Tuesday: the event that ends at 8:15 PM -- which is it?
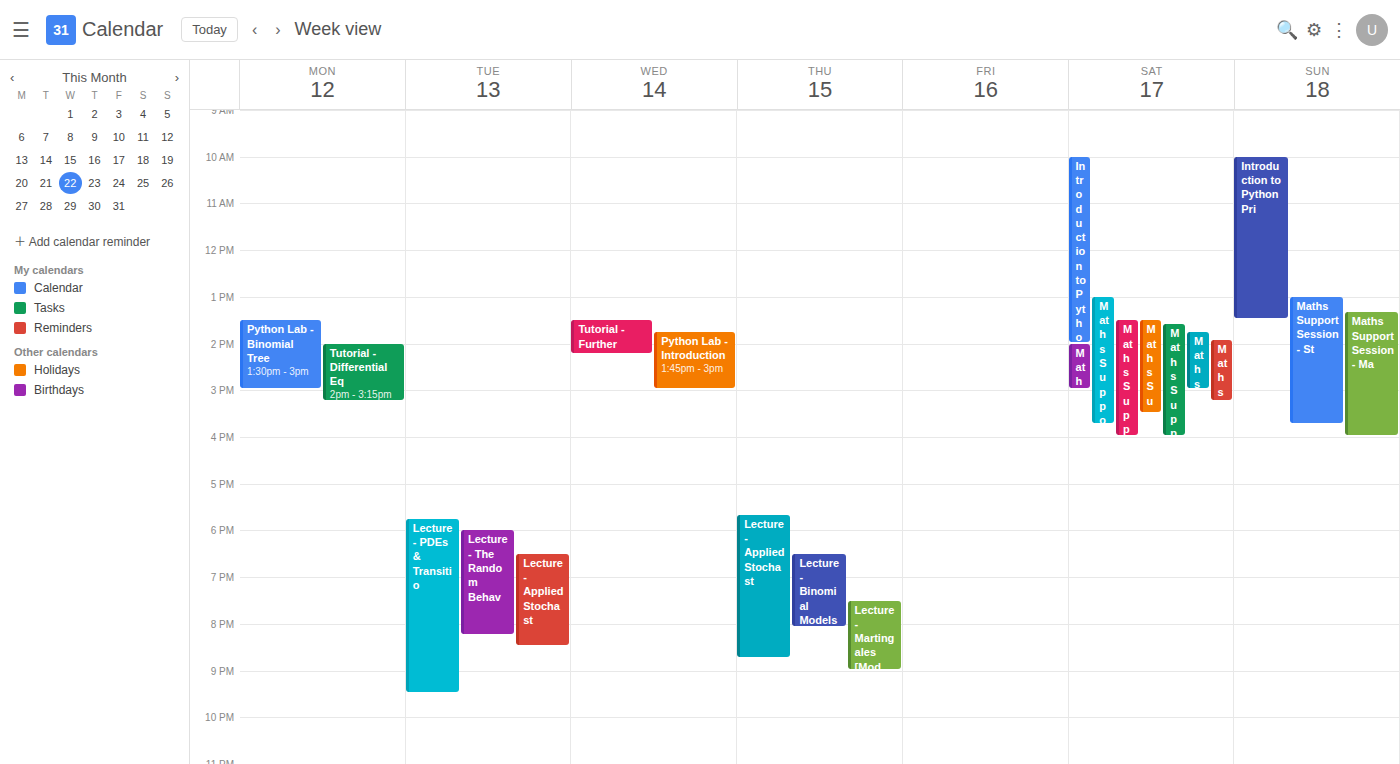
"Lecture - The Random Behav"